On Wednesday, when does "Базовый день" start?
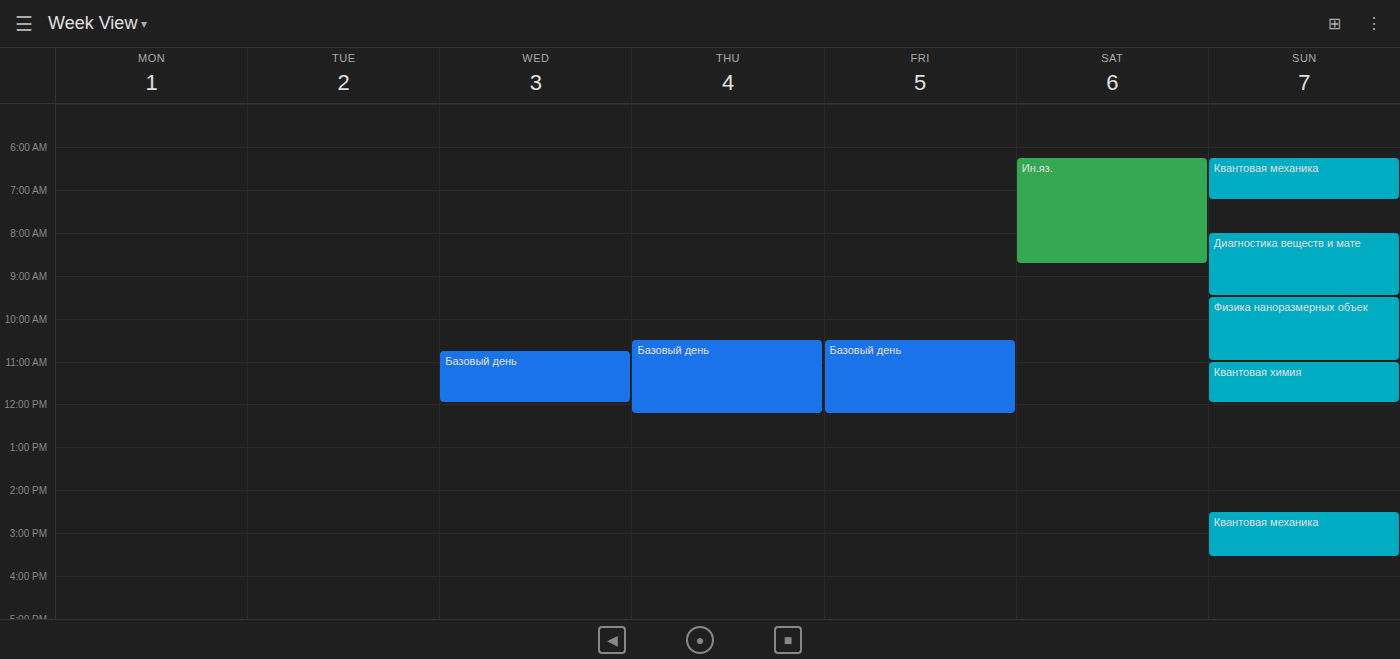
10:45